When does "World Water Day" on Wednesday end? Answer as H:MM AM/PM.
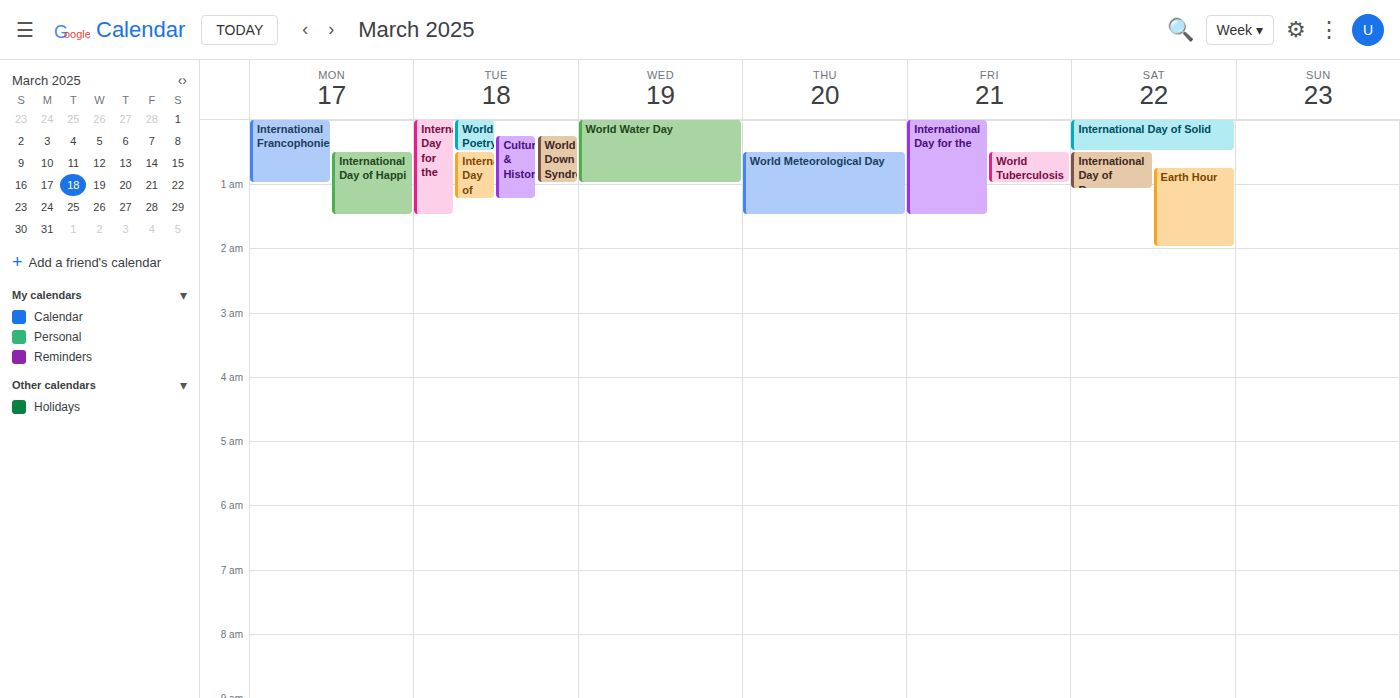
1:00 AM